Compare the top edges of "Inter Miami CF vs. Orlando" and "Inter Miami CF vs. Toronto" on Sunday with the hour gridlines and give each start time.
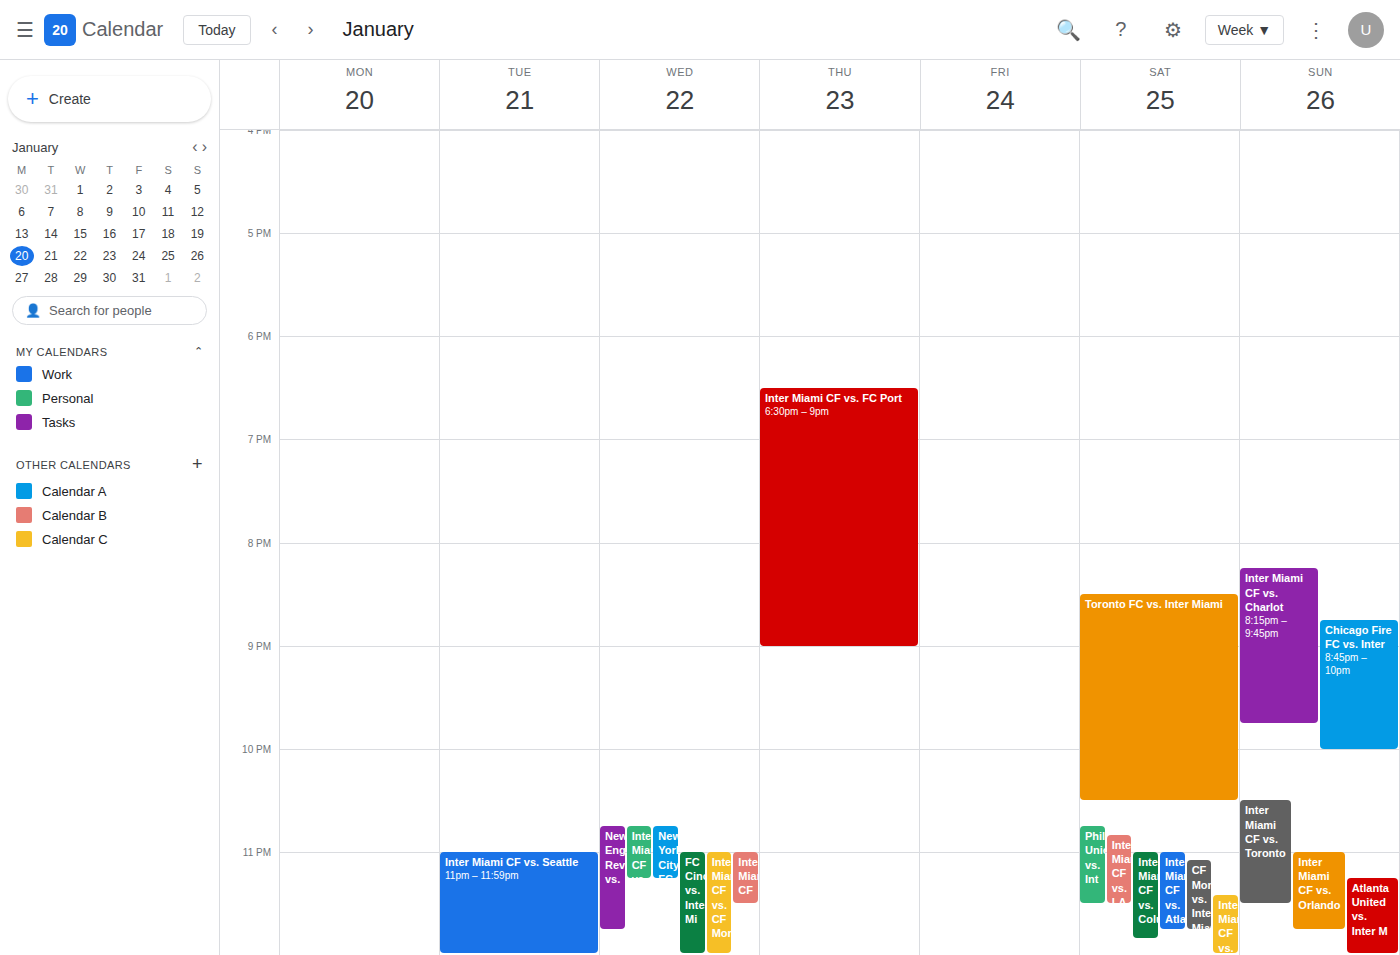
"Inter Miami CF vs. Orlando": 11:00 PM, exactly on the 11 PM line. "Inter Miami CF vs. Toronto": 10:30 PM, halfway between the 10 PM and 11 PM lines.